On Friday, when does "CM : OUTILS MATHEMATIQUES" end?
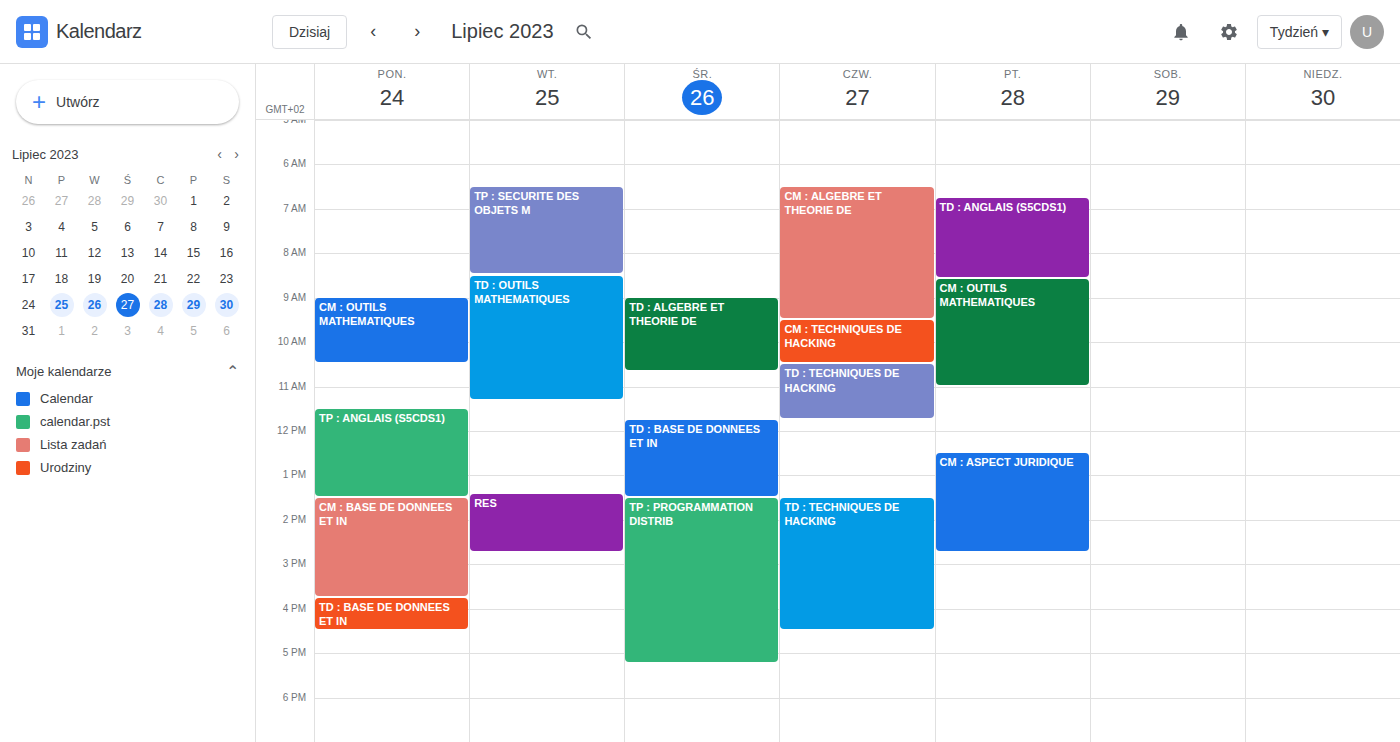
11:00 AM